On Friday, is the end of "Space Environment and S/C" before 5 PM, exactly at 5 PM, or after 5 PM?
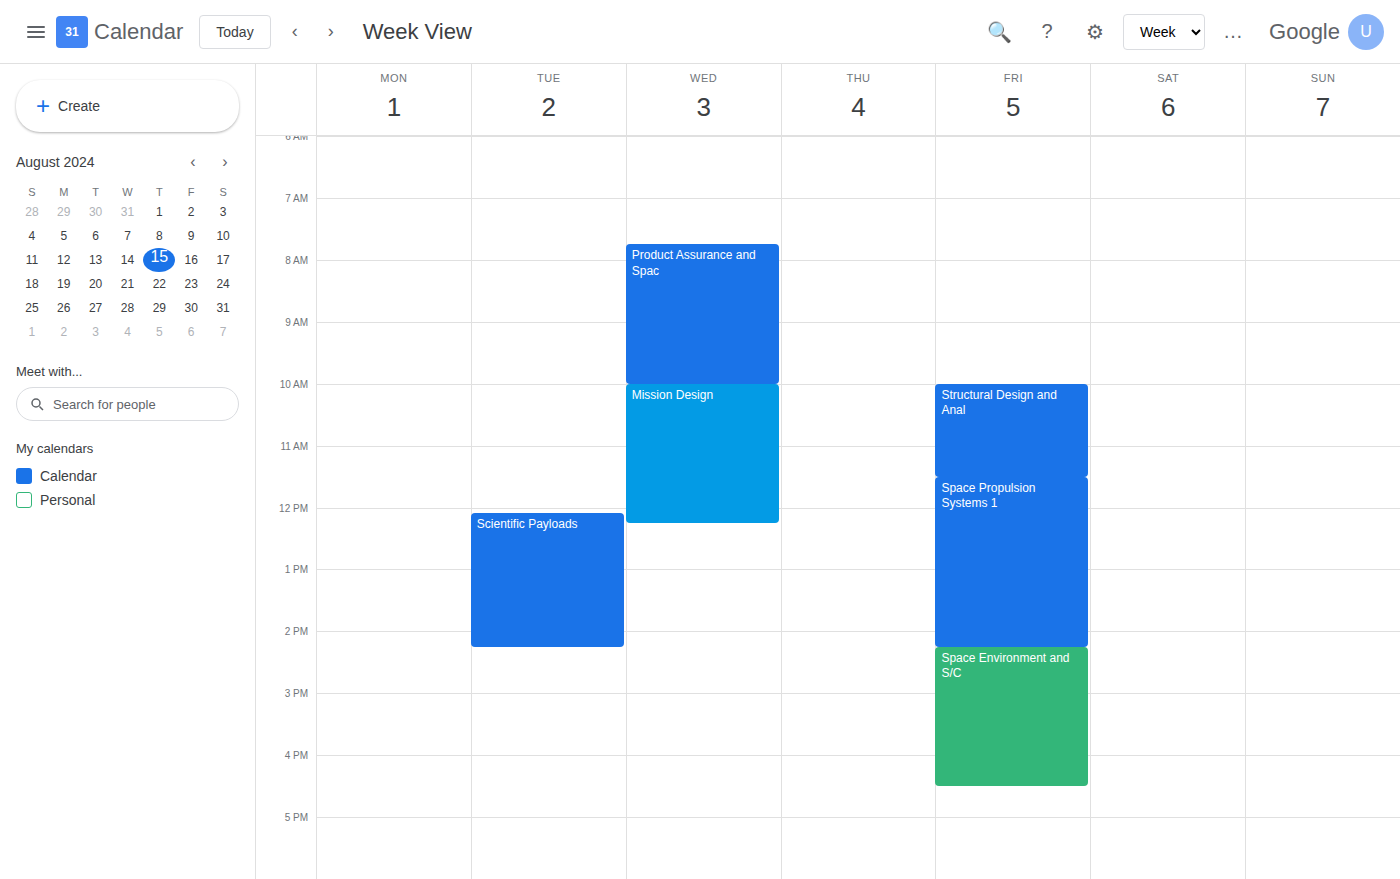
4:30 PM -- before 5 PM, 30 minutes above the 5 PM line.